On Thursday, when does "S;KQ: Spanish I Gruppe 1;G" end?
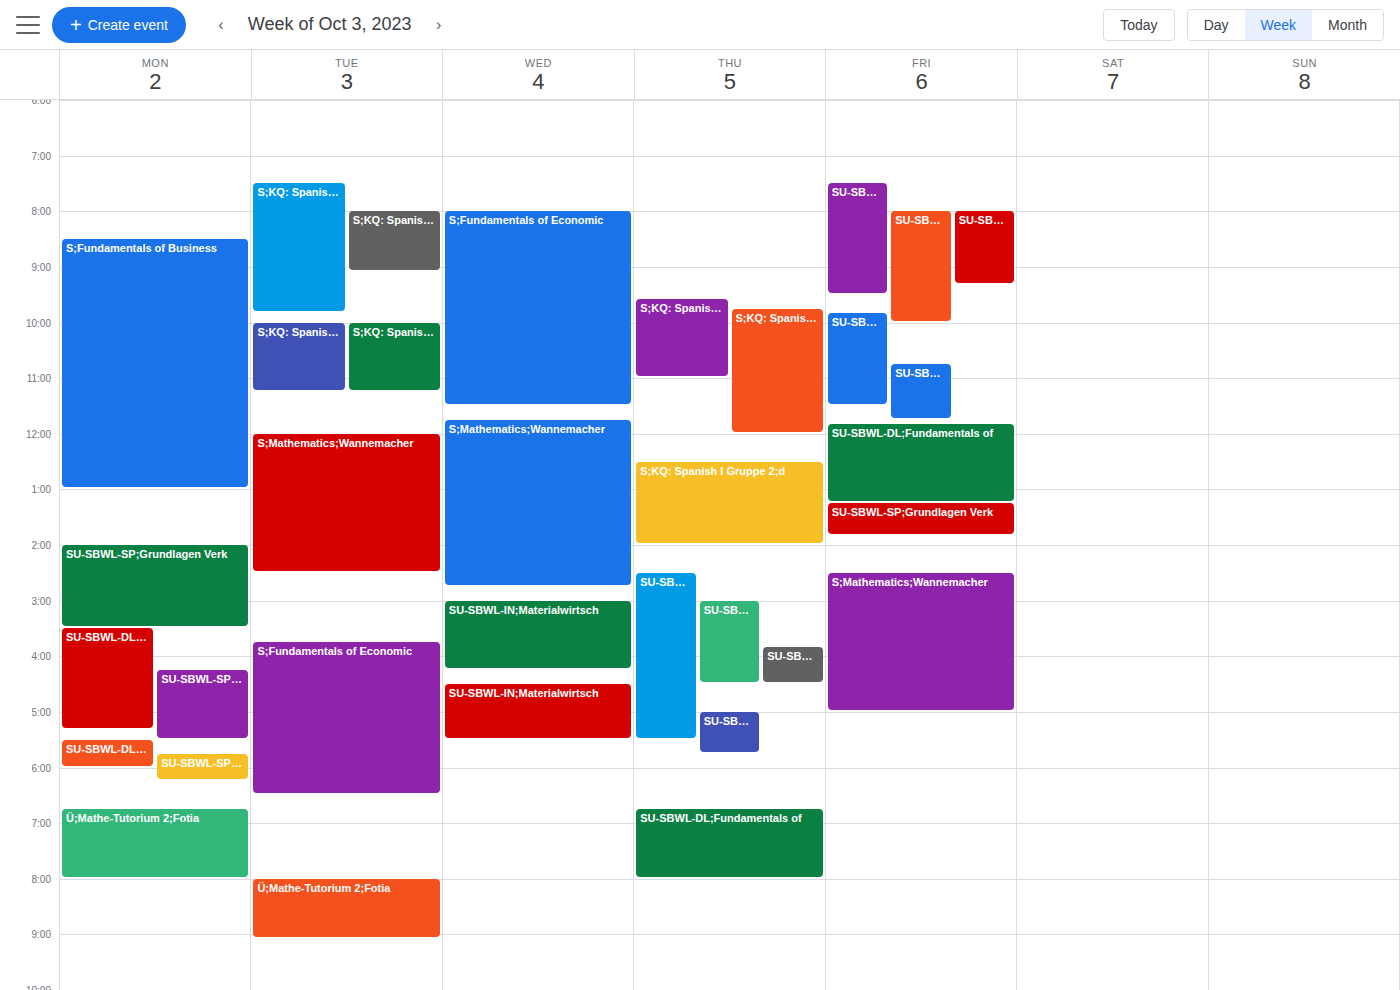
11:00 AM